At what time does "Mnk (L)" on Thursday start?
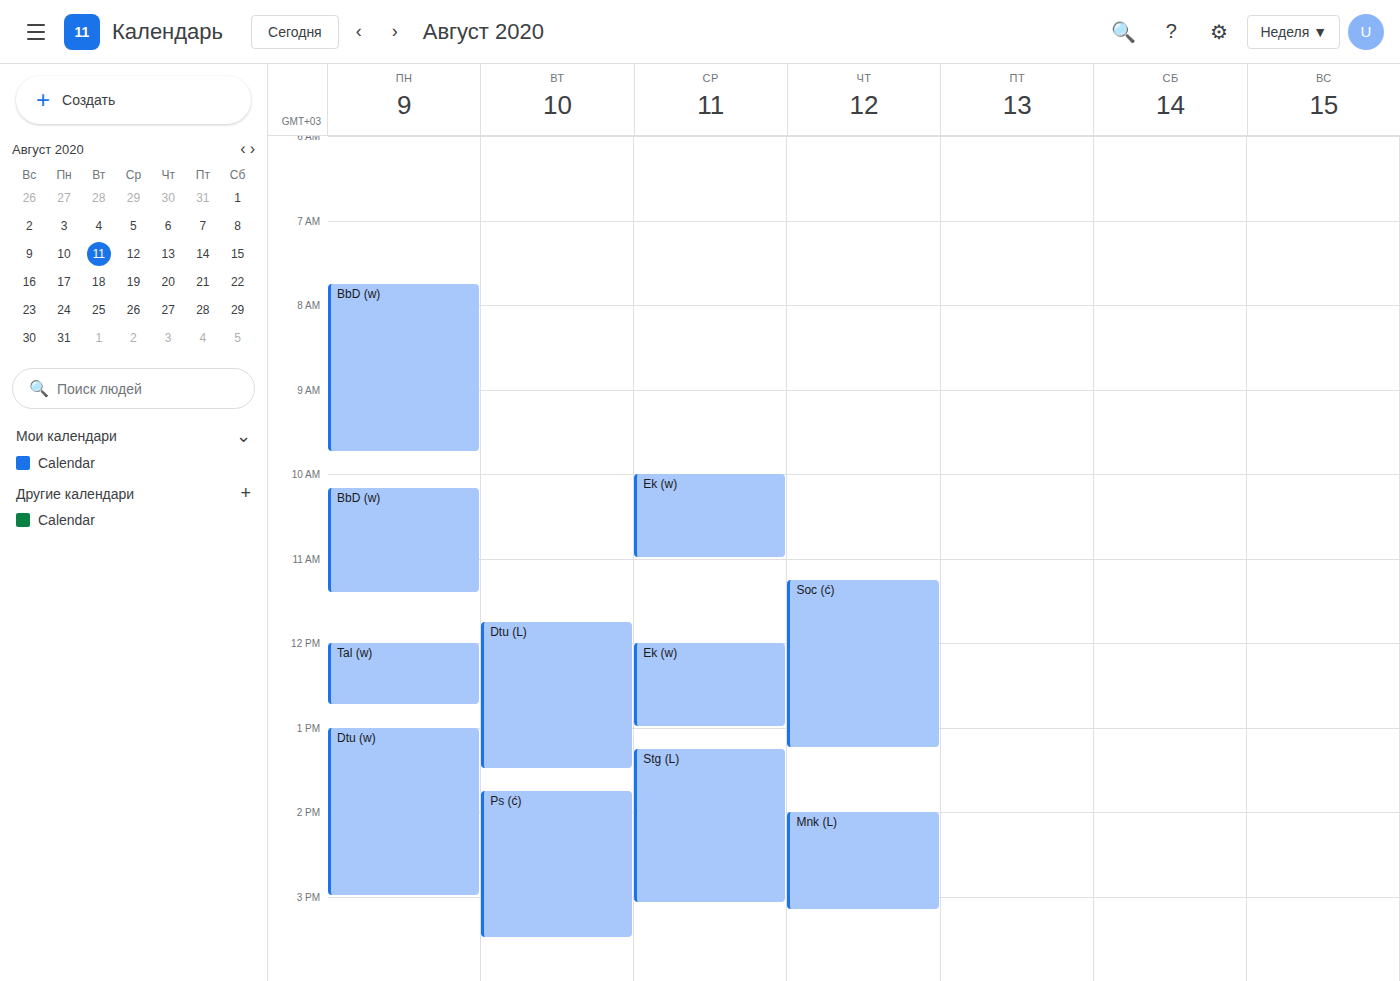
2:00 PM